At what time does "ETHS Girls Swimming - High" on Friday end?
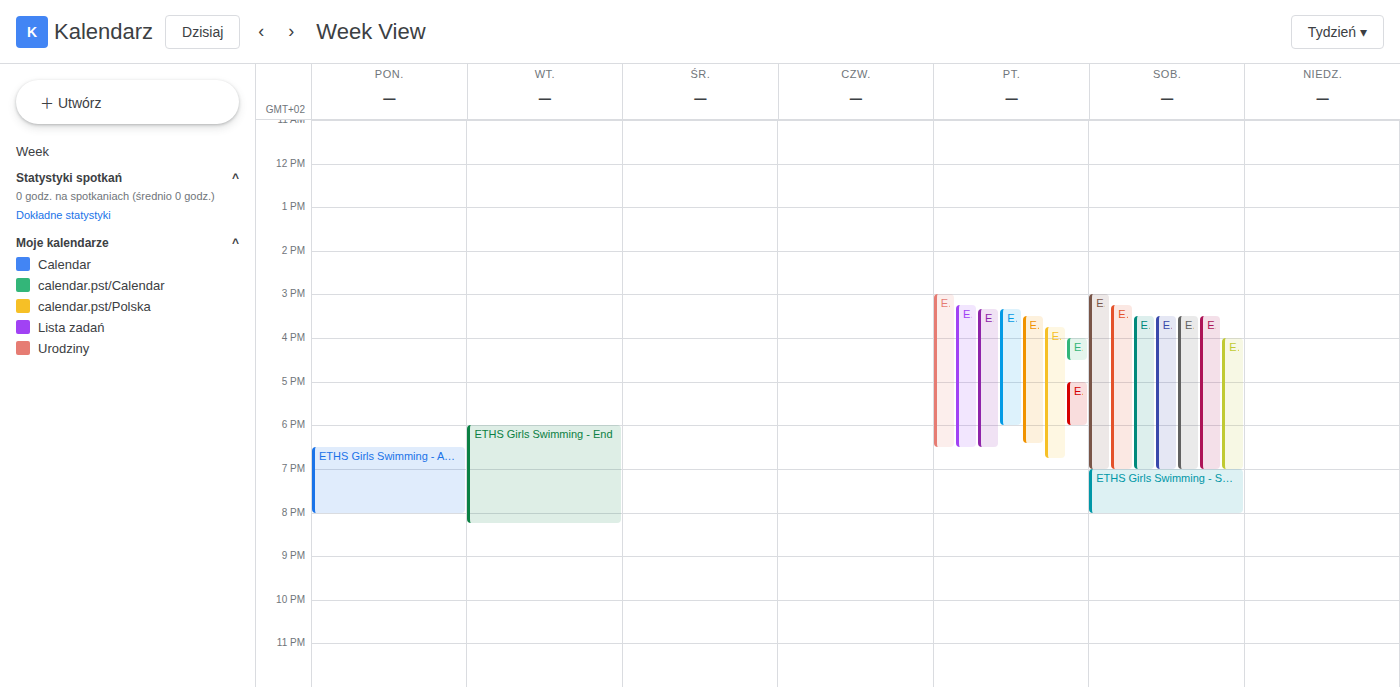
6:00 PM